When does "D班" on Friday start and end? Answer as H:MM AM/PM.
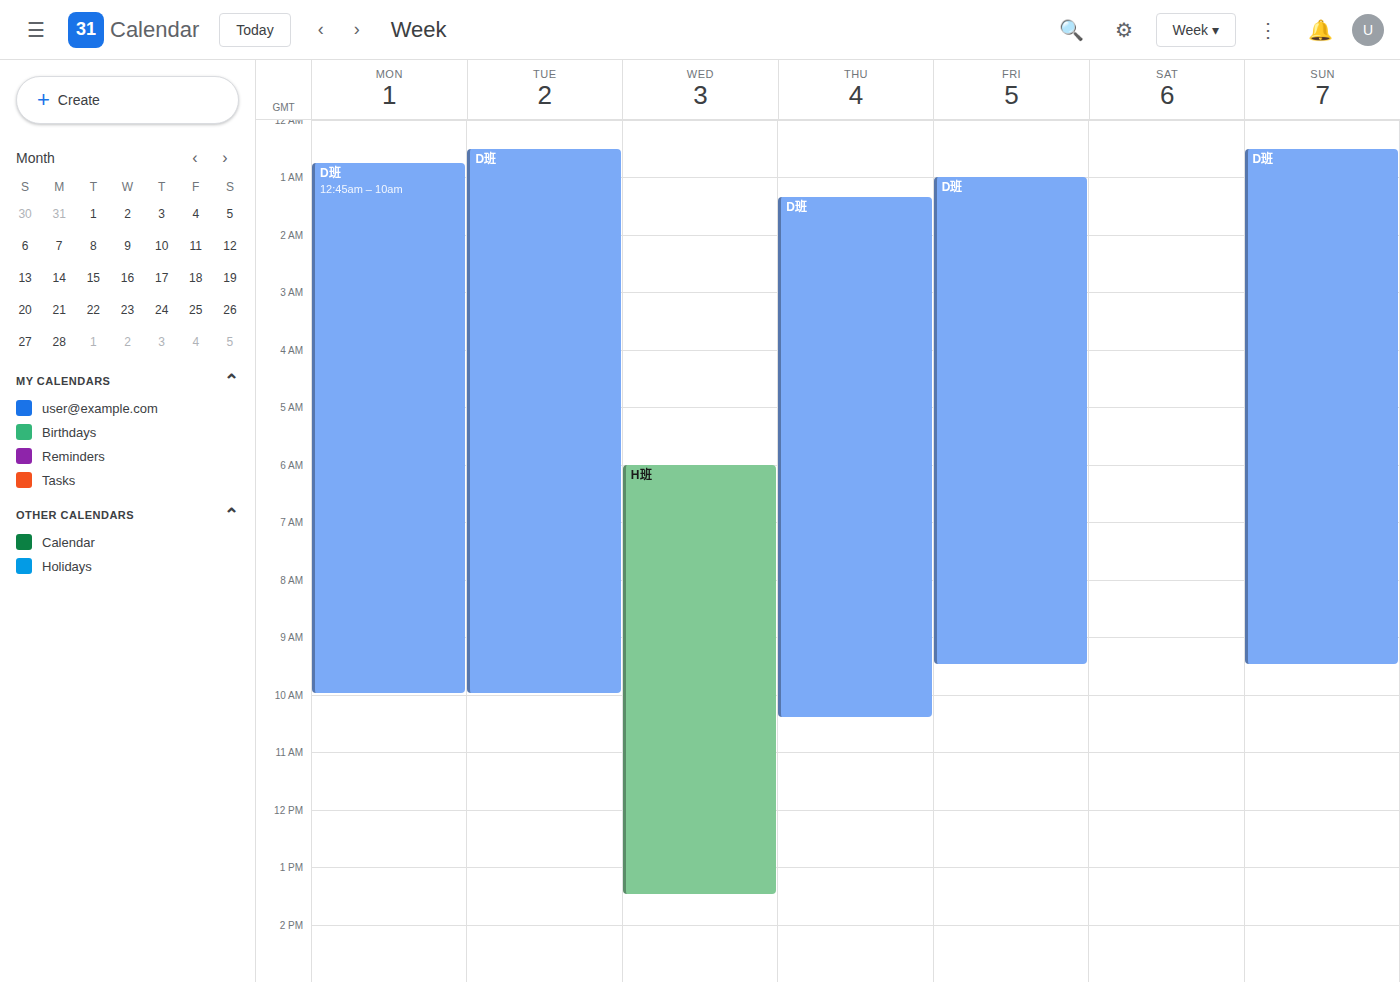
1:00 AM to 9:30 AM